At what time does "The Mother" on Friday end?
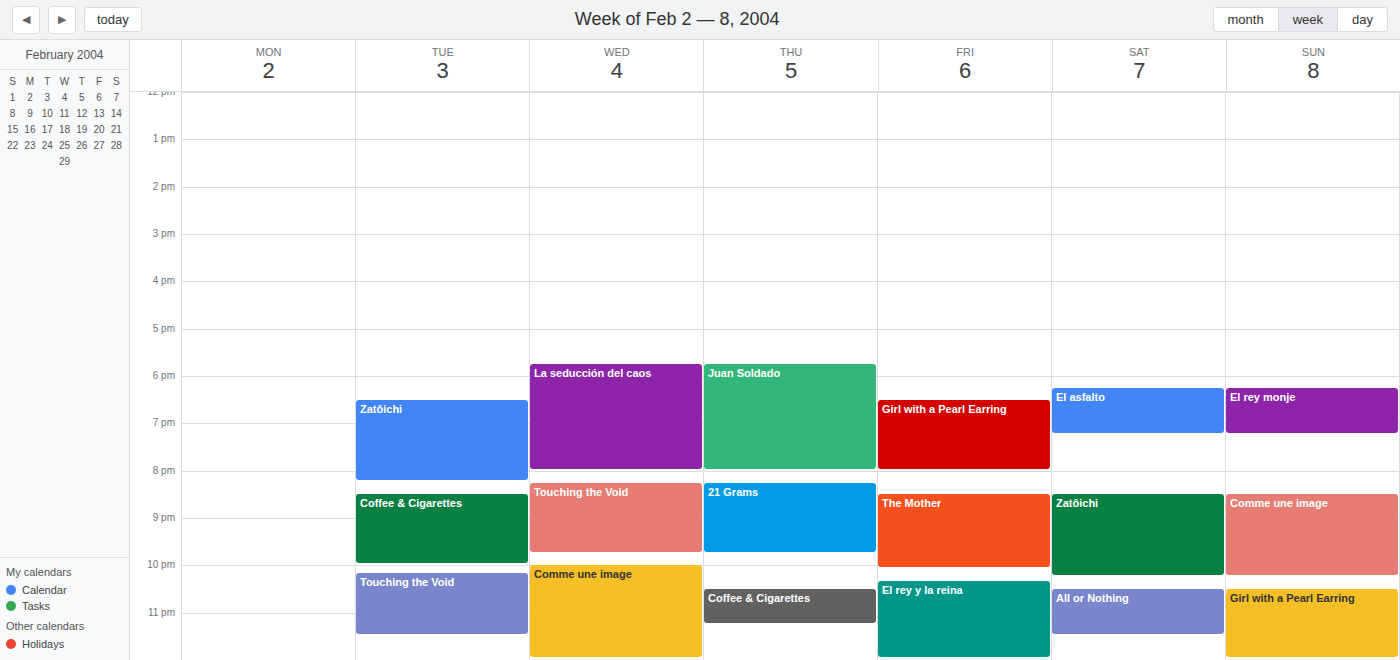
10:05 PM